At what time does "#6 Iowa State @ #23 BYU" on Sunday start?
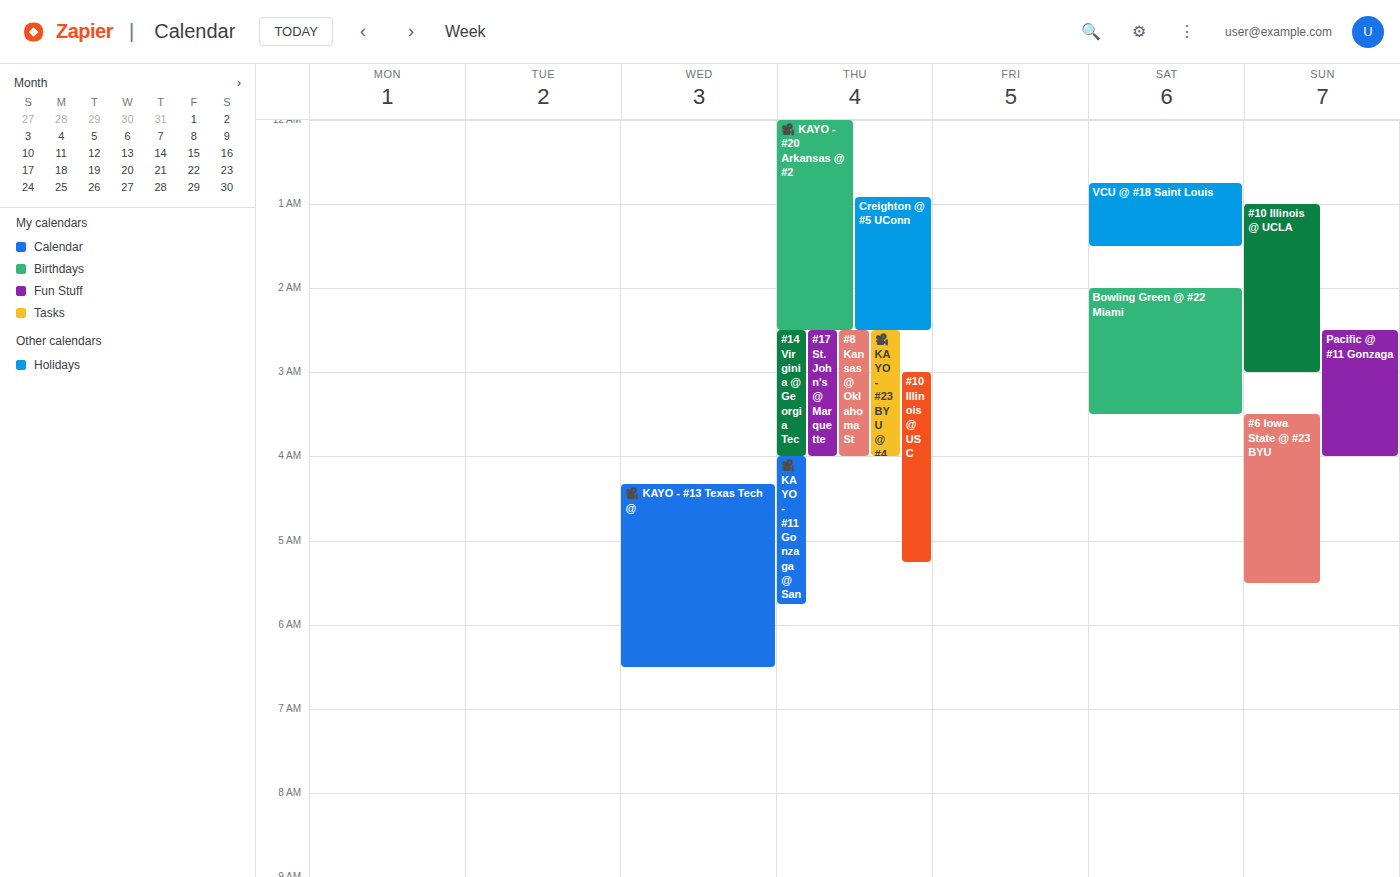
3:30 AM